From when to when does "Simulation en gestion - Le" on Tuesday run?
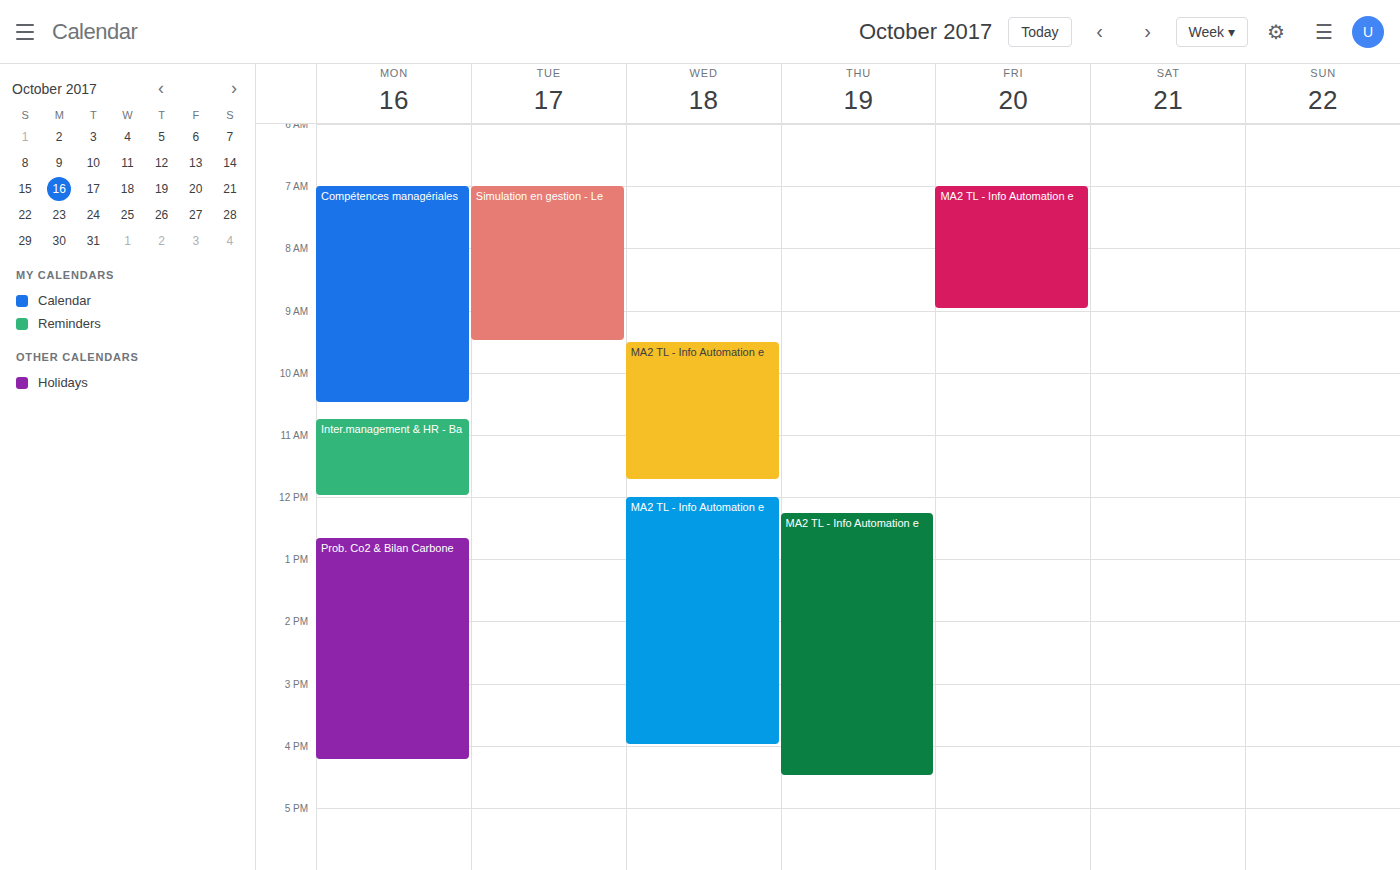
07:00 to 09:30